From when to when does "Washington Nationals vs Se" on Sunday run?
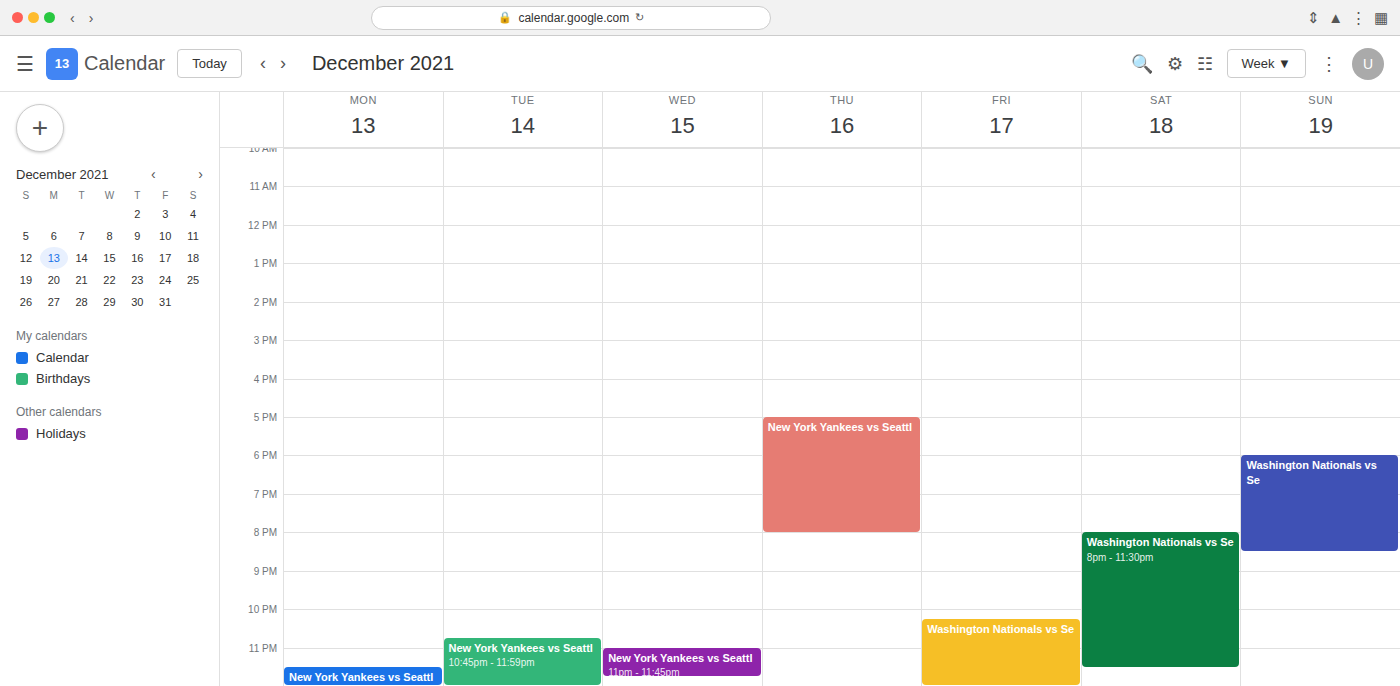
6:00 PM to 8:30 PM